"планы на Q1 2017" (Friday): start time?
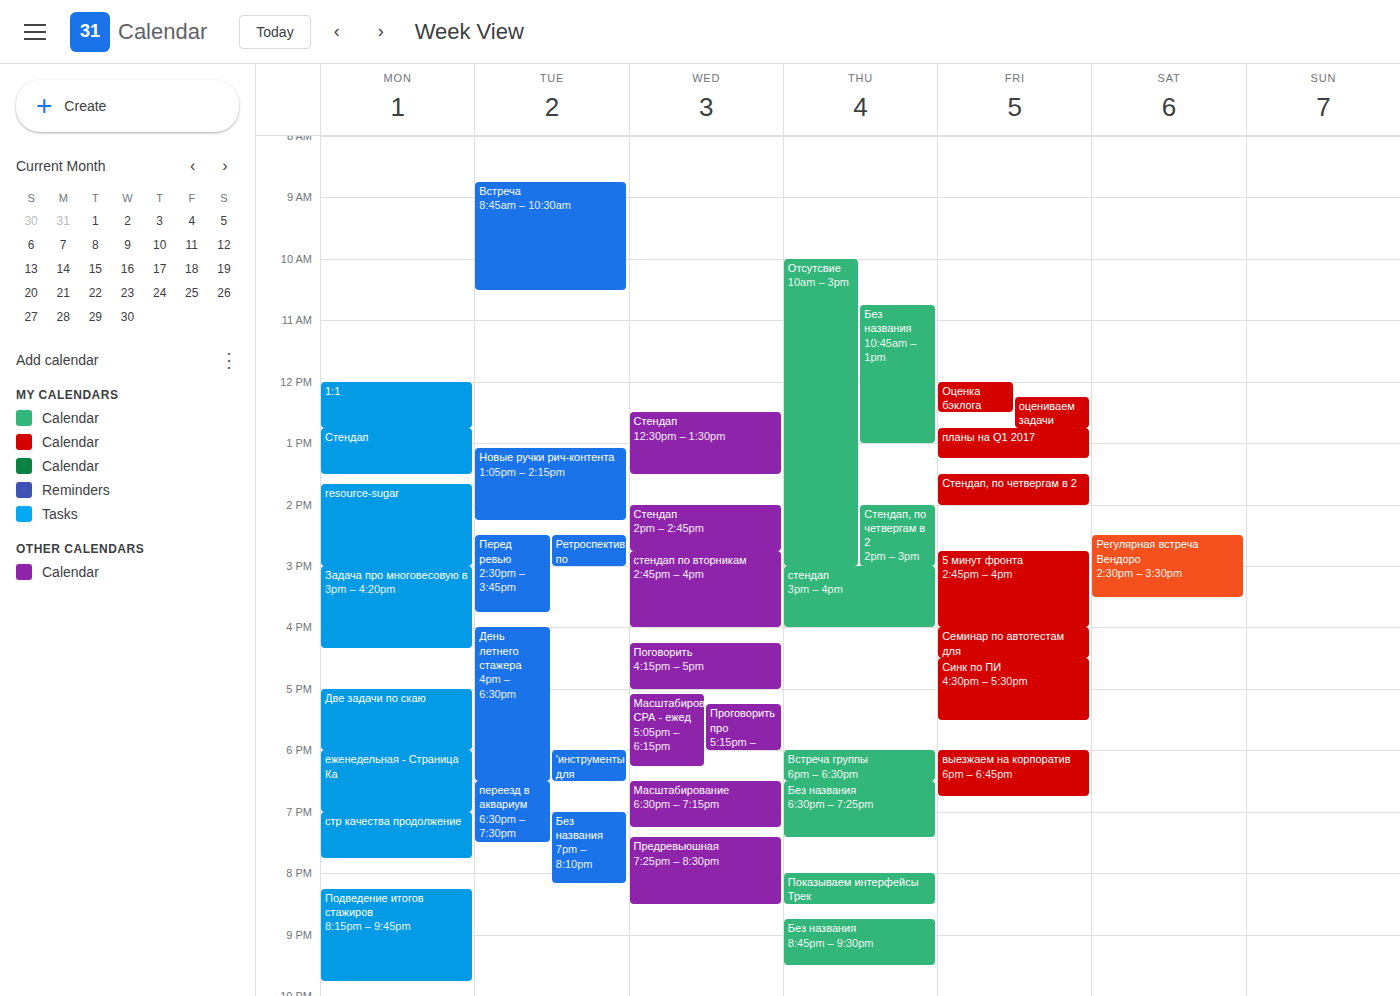
12:45 PM